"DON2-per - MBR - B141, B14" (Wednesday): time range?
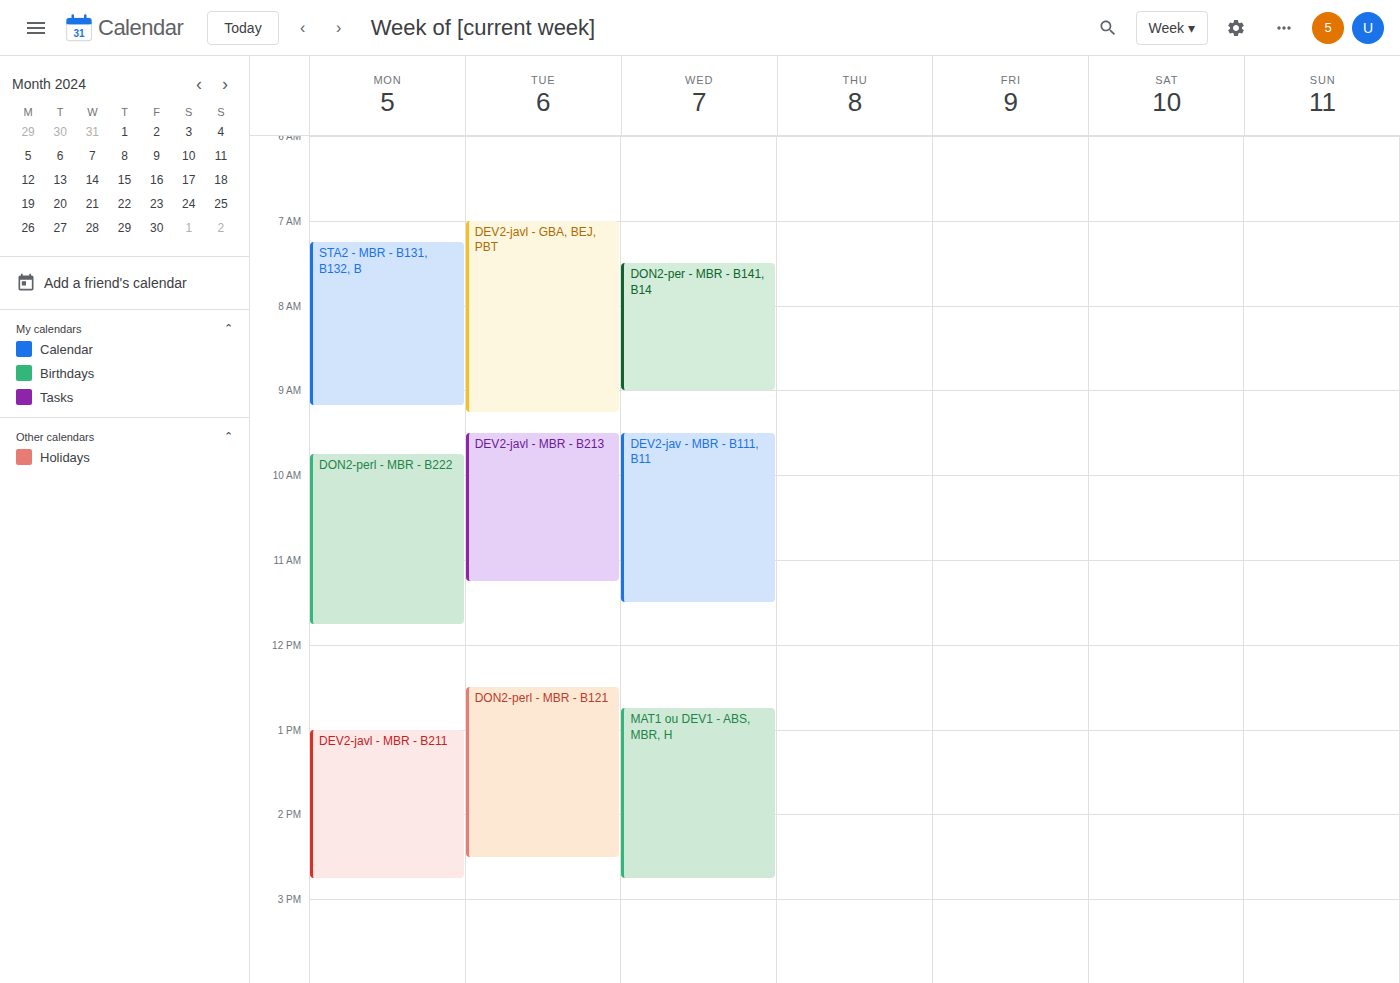
7:30 AM to 9:00 AM